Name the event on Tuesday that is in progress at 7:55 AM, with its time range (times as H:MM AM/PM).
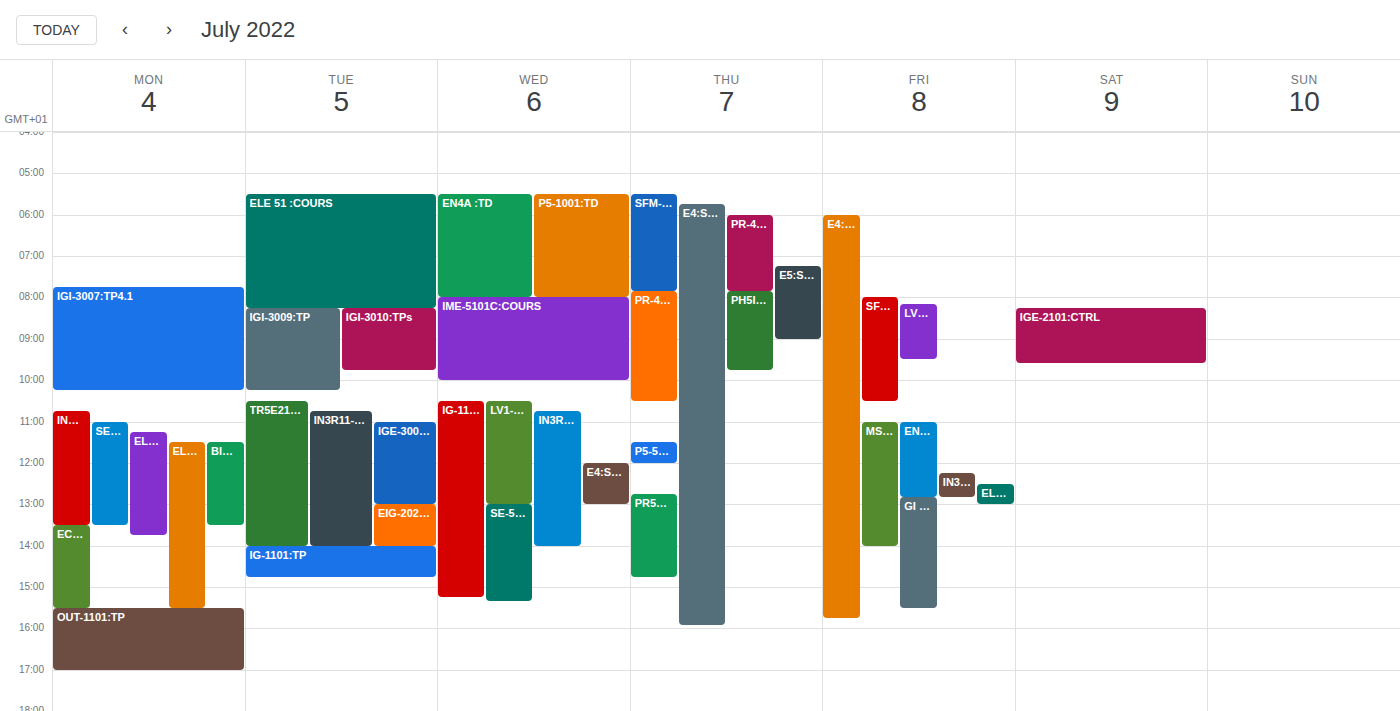
"ELE 51 :COURS", 5:30 AM to 8:15 AM